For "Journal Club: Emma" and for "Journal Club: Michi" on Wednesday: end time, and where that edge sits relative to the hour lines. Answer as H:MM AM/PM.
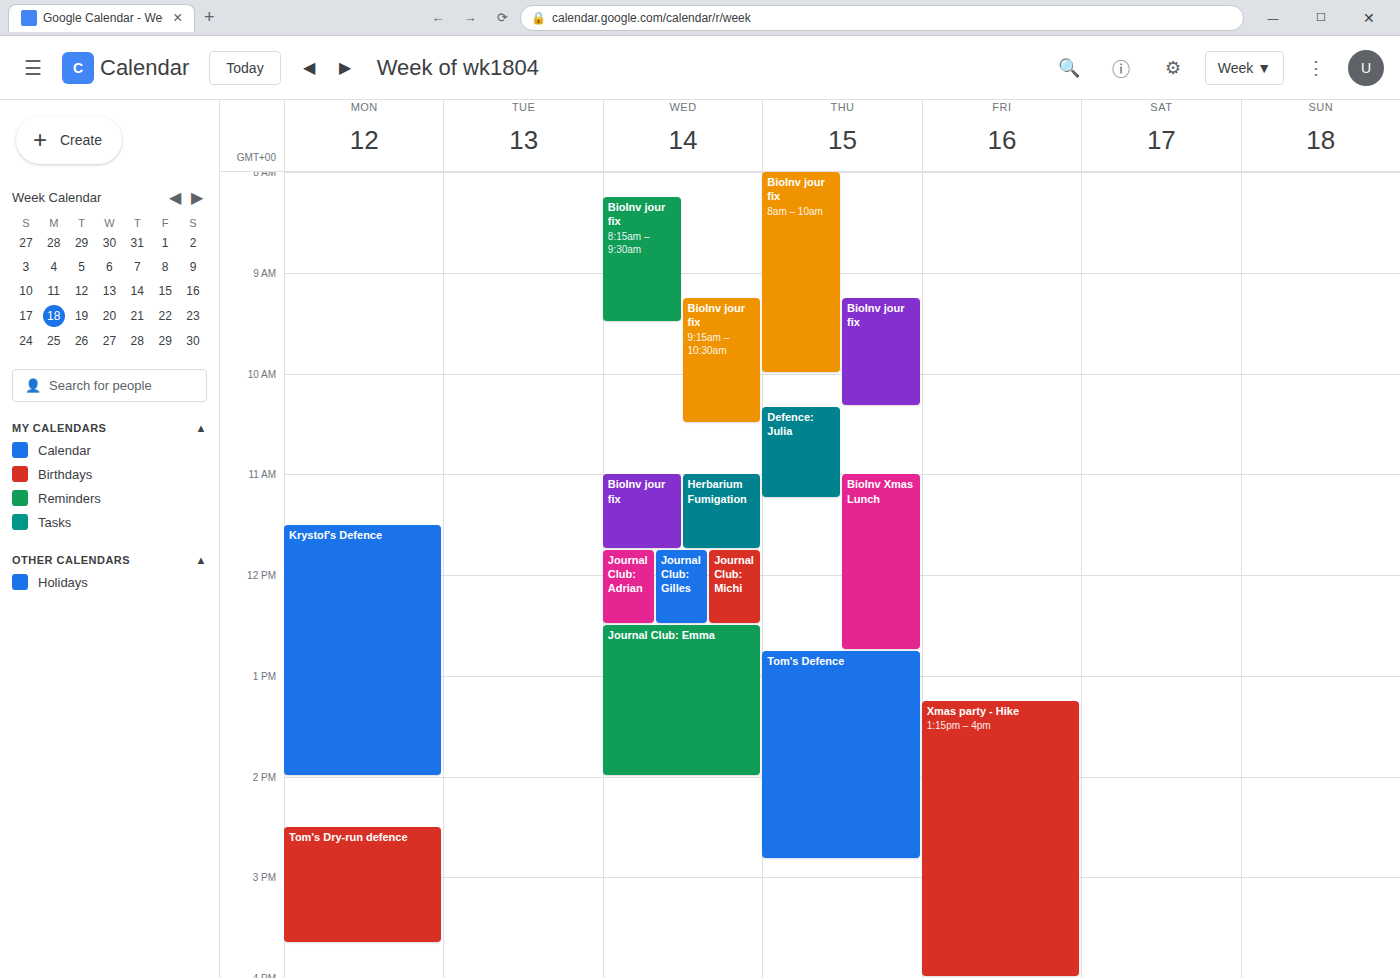
"Journal Club: Emma": 2:00 PM, exactly on the 2 PM line. "Journal Club: Michi": 12:30 PM, halfway between the 12 PM and 1 PM lines.